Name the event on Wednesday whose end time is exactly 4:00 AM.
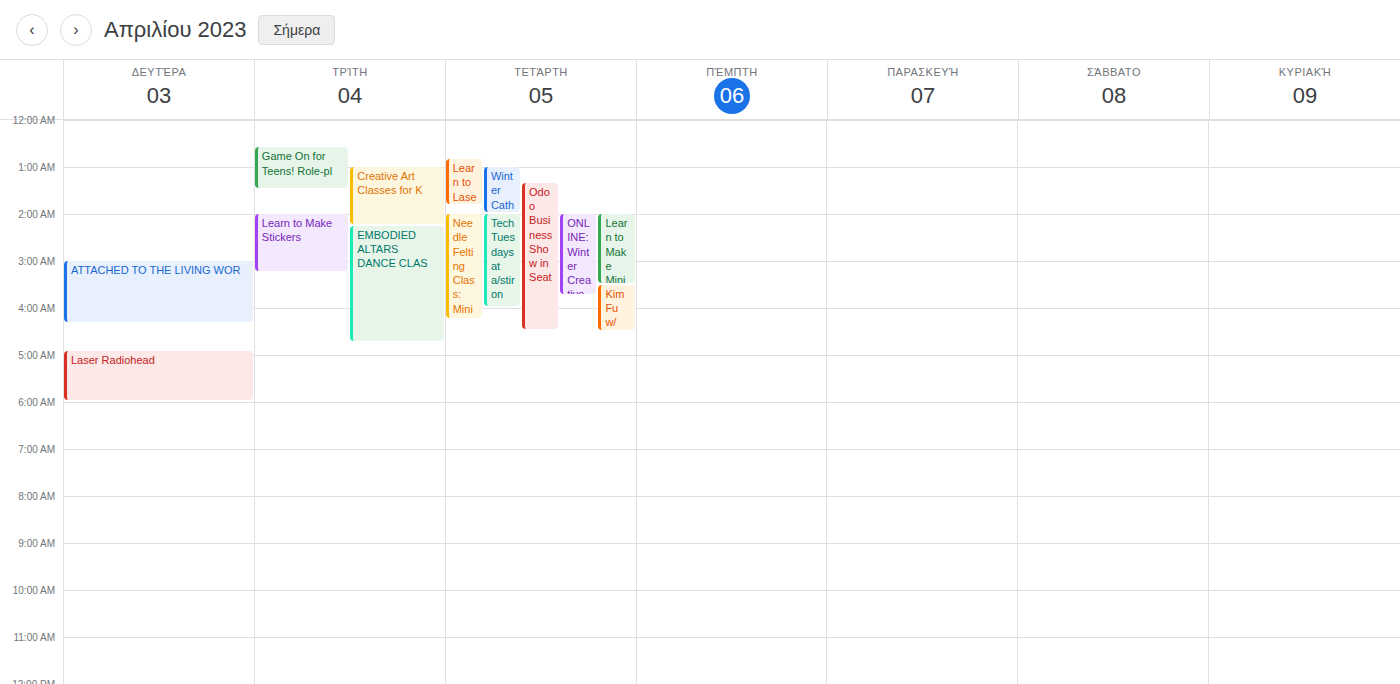
"Tech Tuesdays at a/stir on"